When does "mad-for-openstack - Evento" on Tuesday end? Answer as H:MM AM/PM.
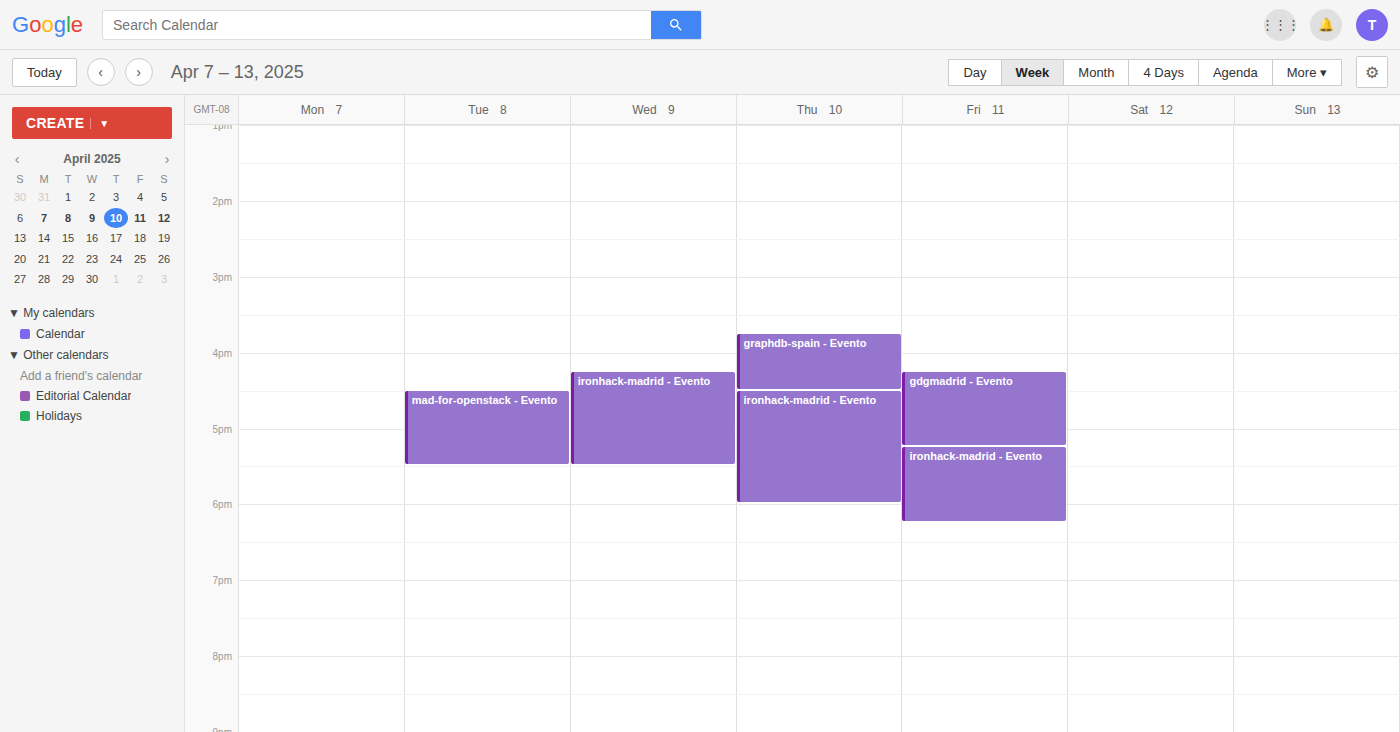
5:30 PM